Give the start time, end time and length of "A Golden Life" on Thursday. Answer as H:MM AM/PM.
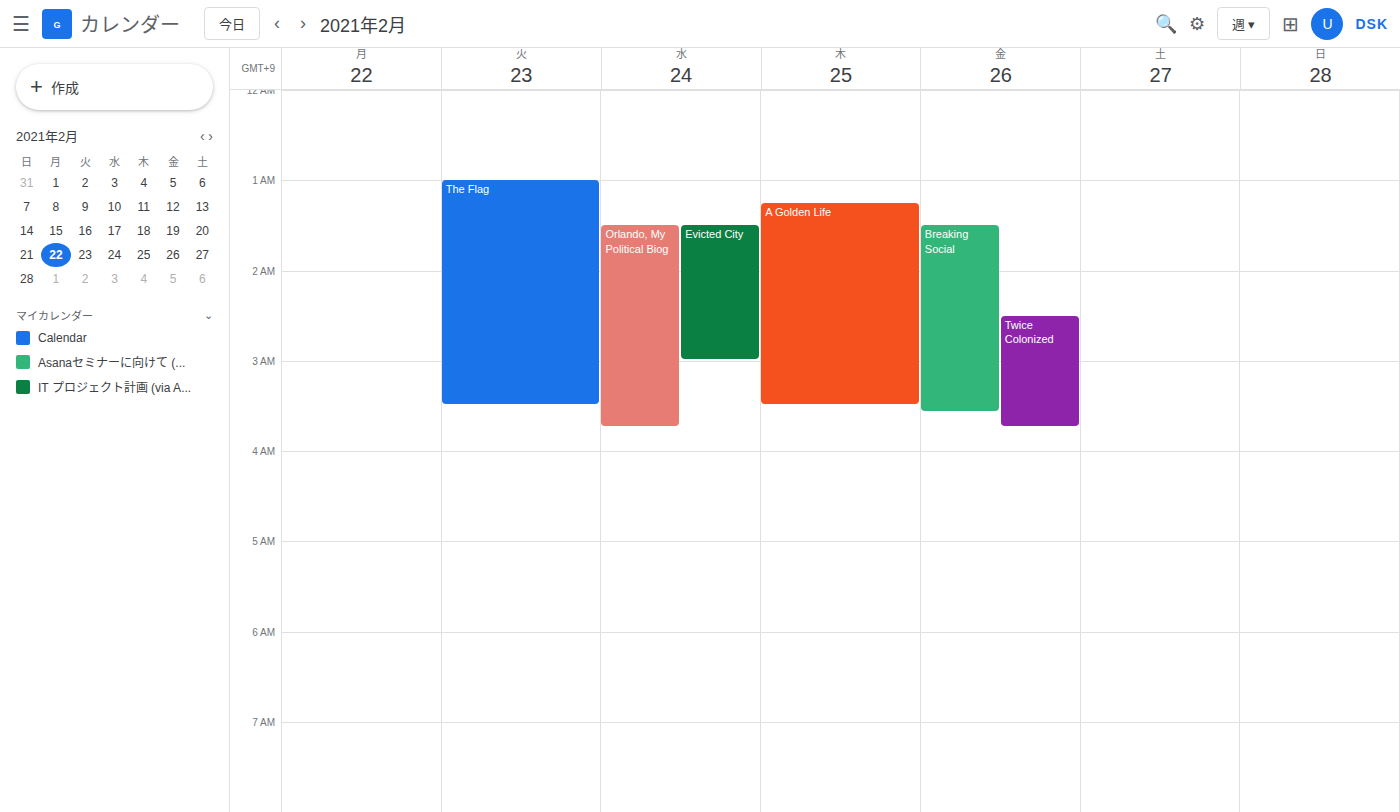
1:15 AM to 3:30 AM, 2 hours 15 minutes